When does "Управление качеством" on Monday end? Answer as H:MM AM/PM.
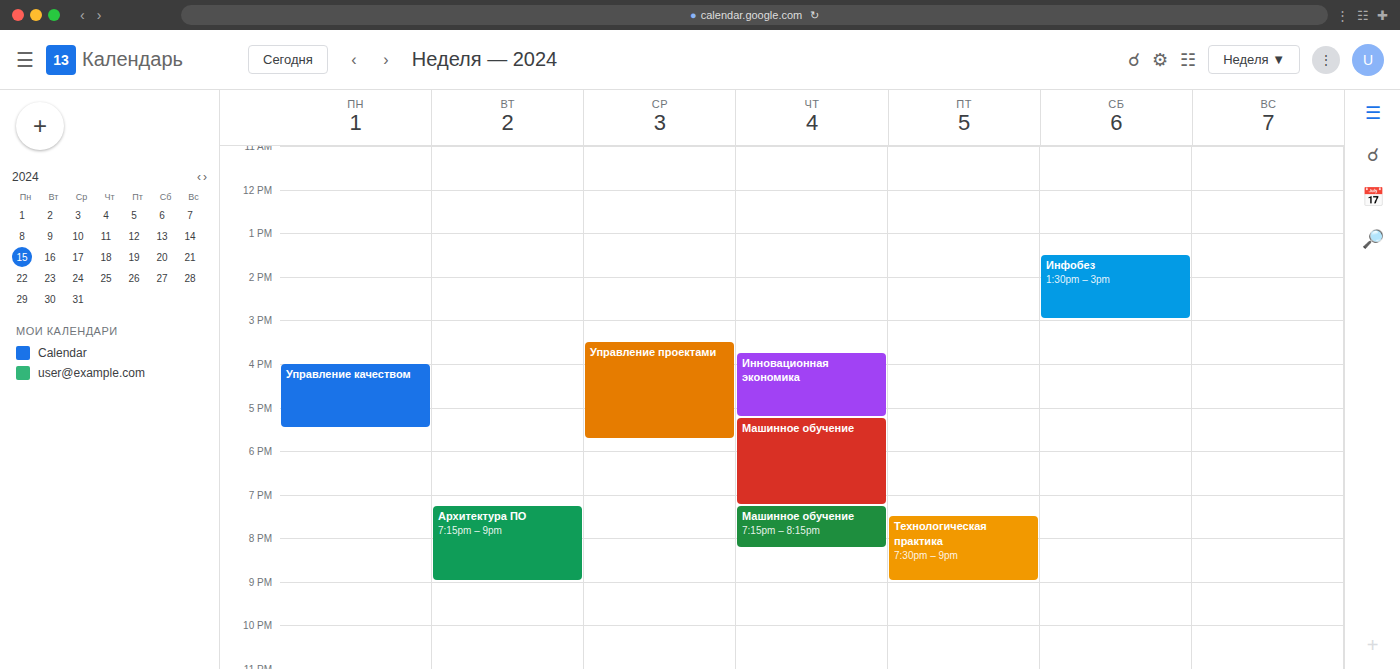
5:30 PM